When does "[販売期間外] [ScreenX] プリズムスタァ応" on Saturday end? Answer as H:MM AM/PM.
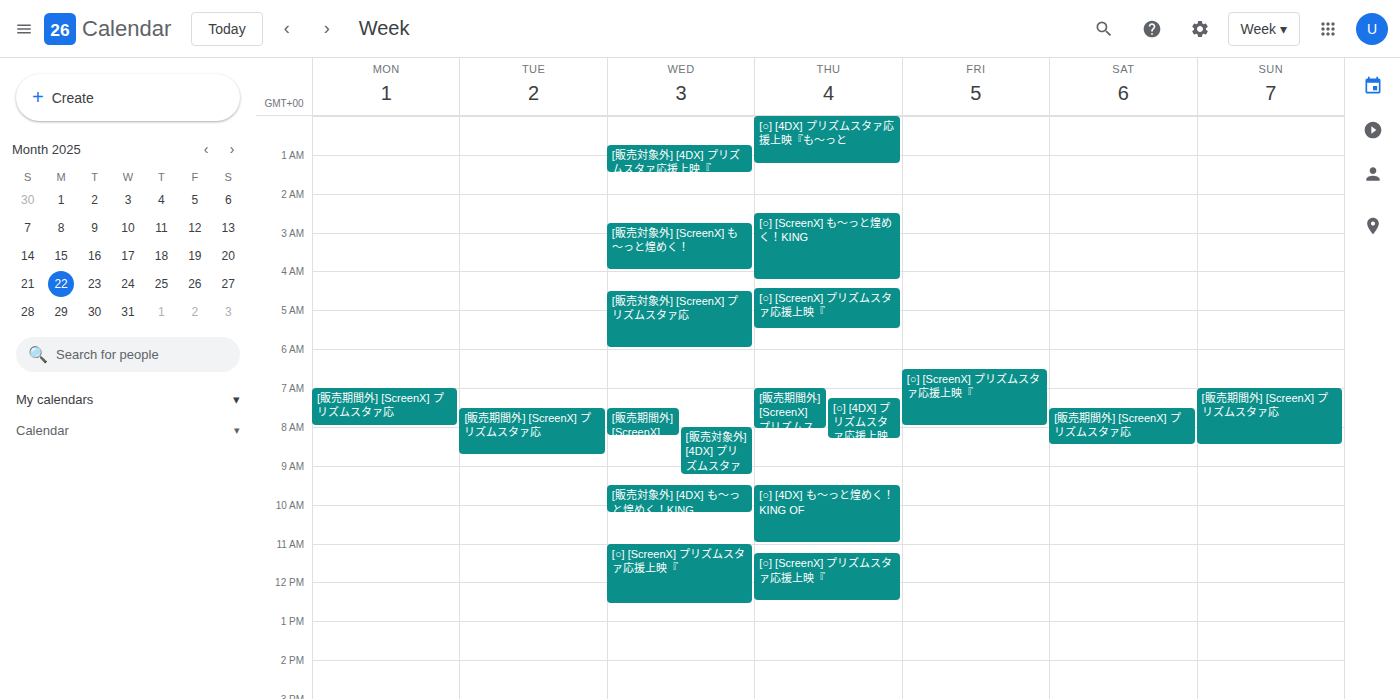
8:30 AM